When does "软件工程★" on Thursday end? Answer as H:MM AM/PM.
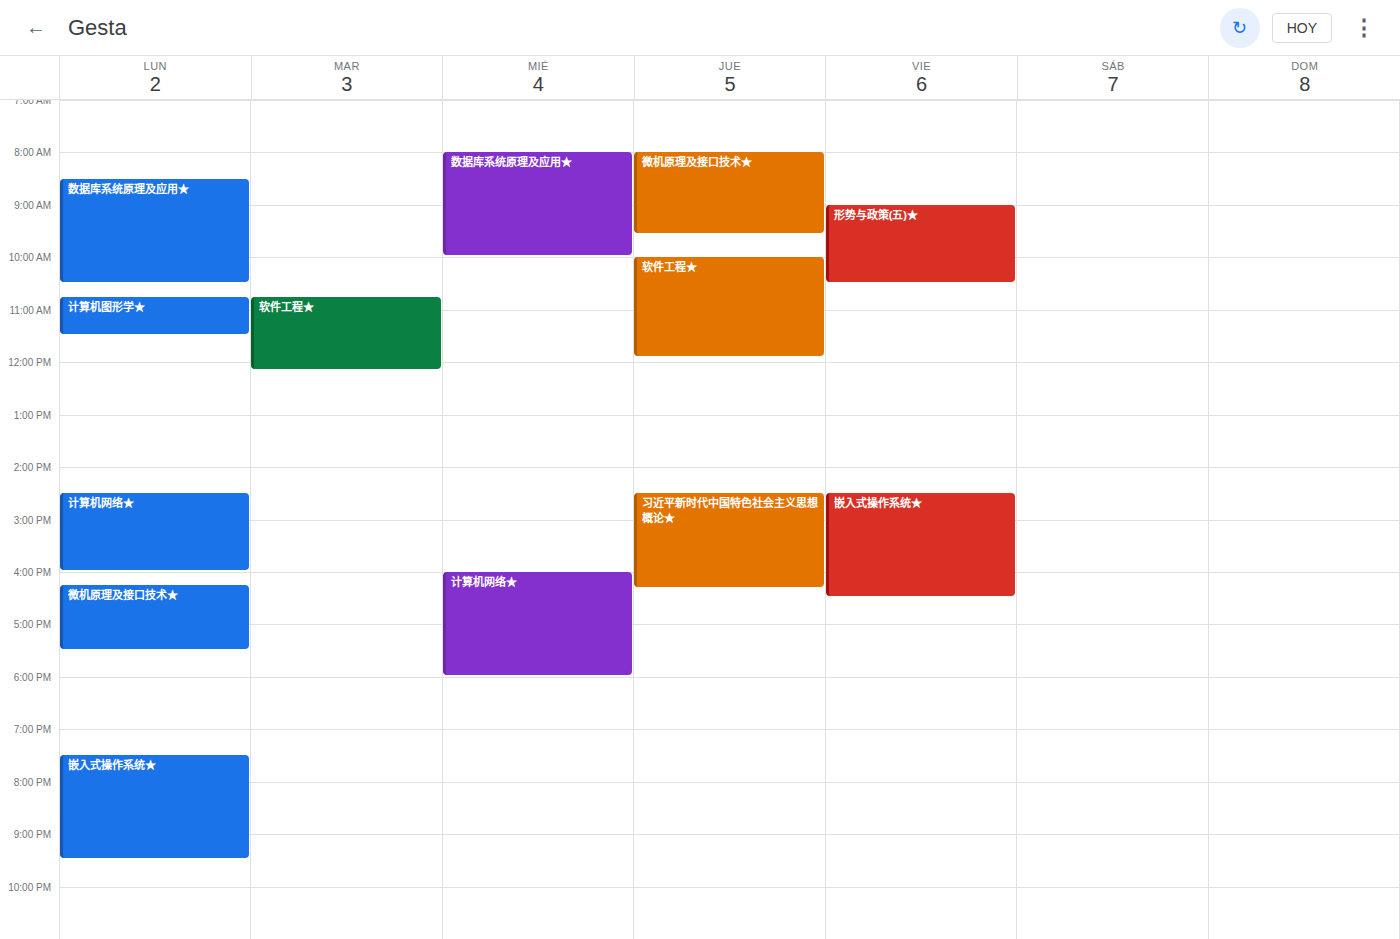
11:55 AM